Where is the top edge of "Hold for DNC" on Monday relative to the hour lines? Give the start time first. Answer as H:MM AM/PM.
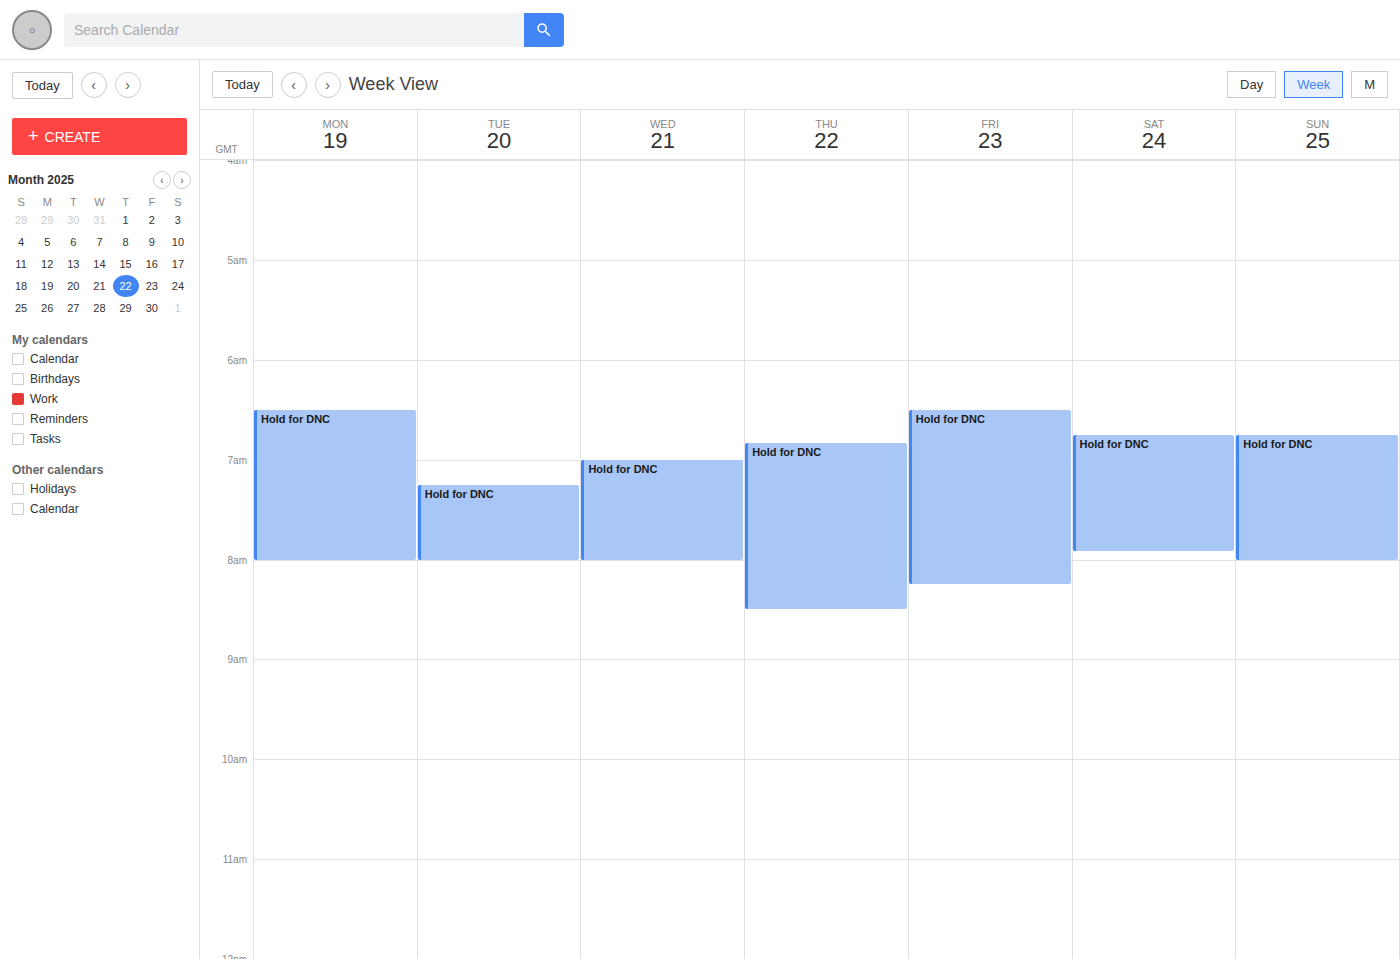
6:30 AM -- halfway between the 6 AM and 7 AM lines.